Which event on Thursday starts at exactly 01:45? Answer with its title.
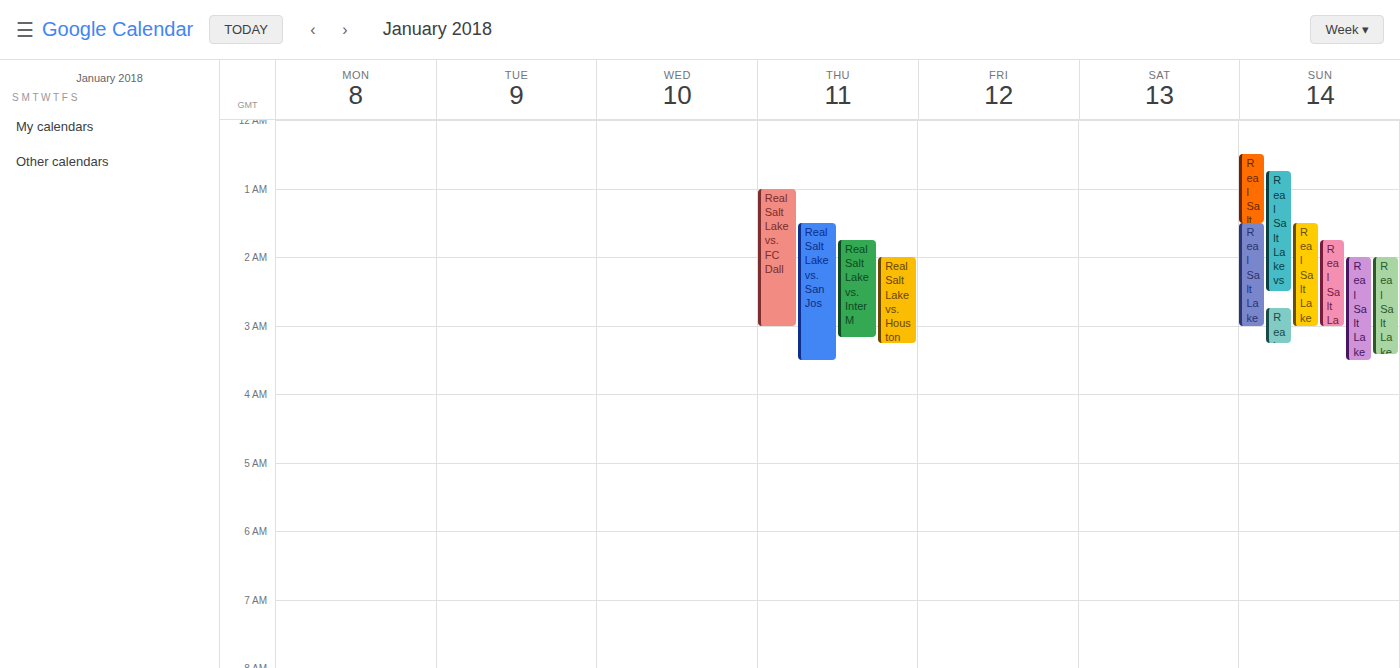
"Real Salt Lake vs. Inter M"